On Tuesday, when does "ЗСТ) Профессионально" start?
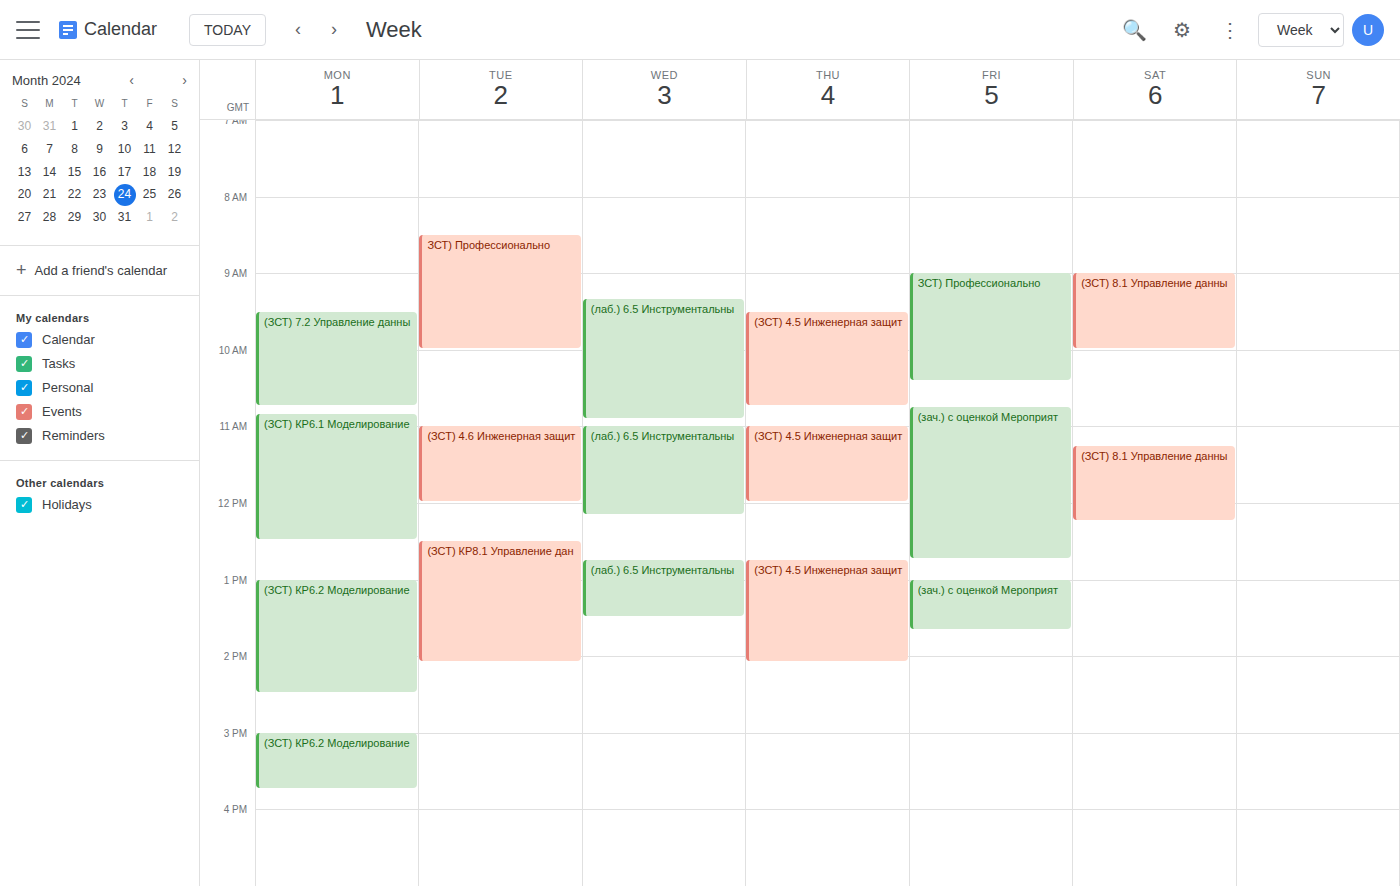
8:30 AM